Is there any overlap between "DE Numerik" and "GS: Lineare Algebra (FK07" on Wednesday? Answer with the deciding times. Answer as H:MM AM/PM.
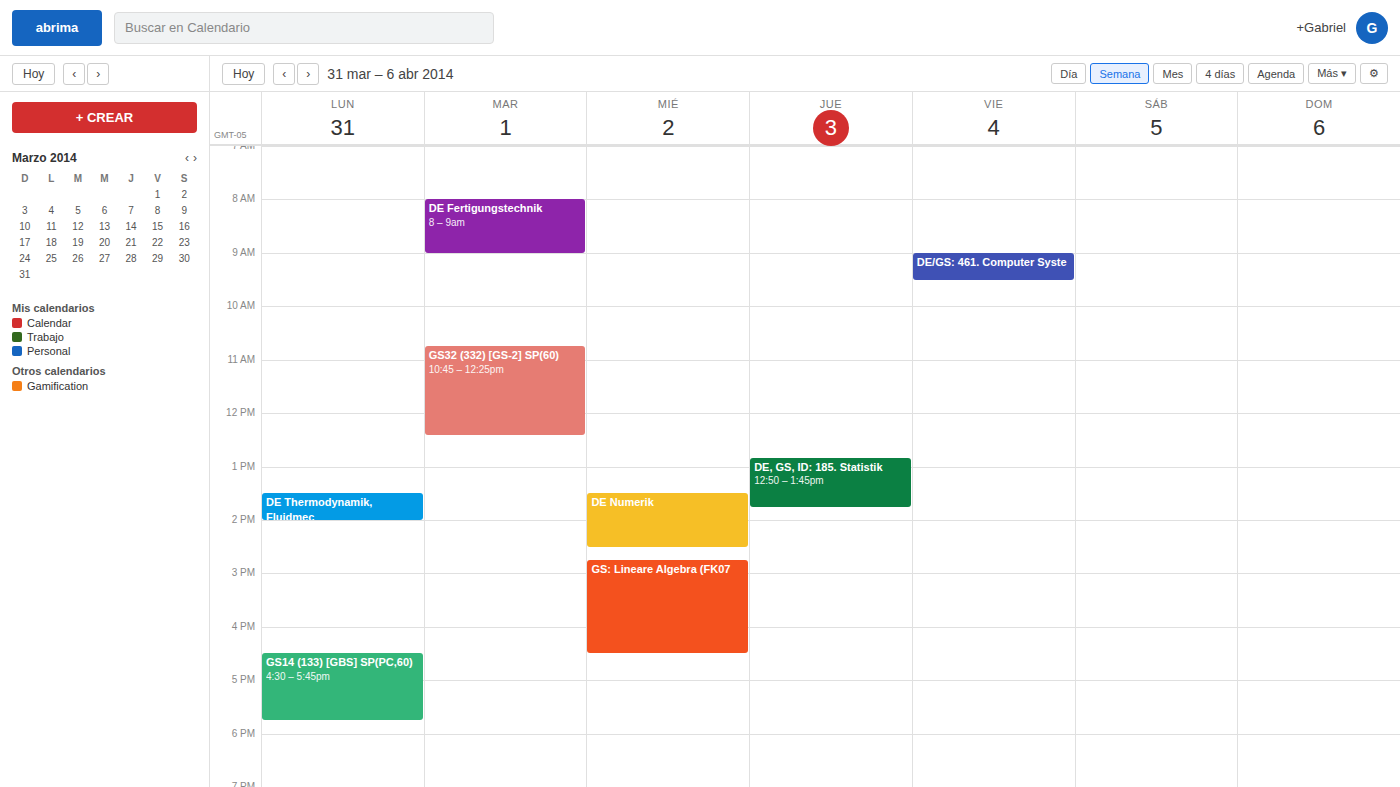
"DE Numerik" ends at 2:30 PM and "GS: Lineare Algebra (FK07" starts at 2:45 PM -- no overlap.